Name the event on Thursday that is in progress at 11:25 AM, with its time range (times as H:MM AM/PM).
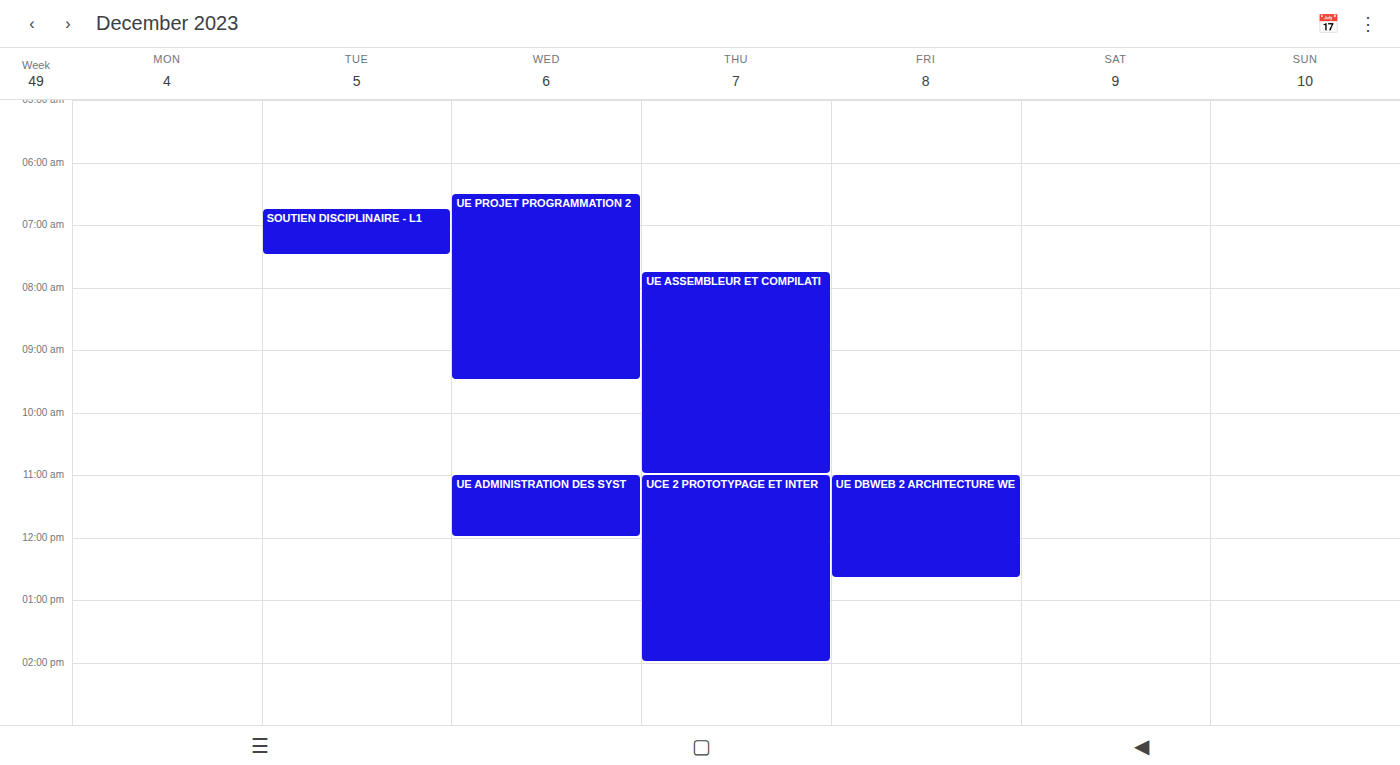
"UCE 2 PROTOTYPAGE ET INTER", 11:00 AM to 2:00 PM